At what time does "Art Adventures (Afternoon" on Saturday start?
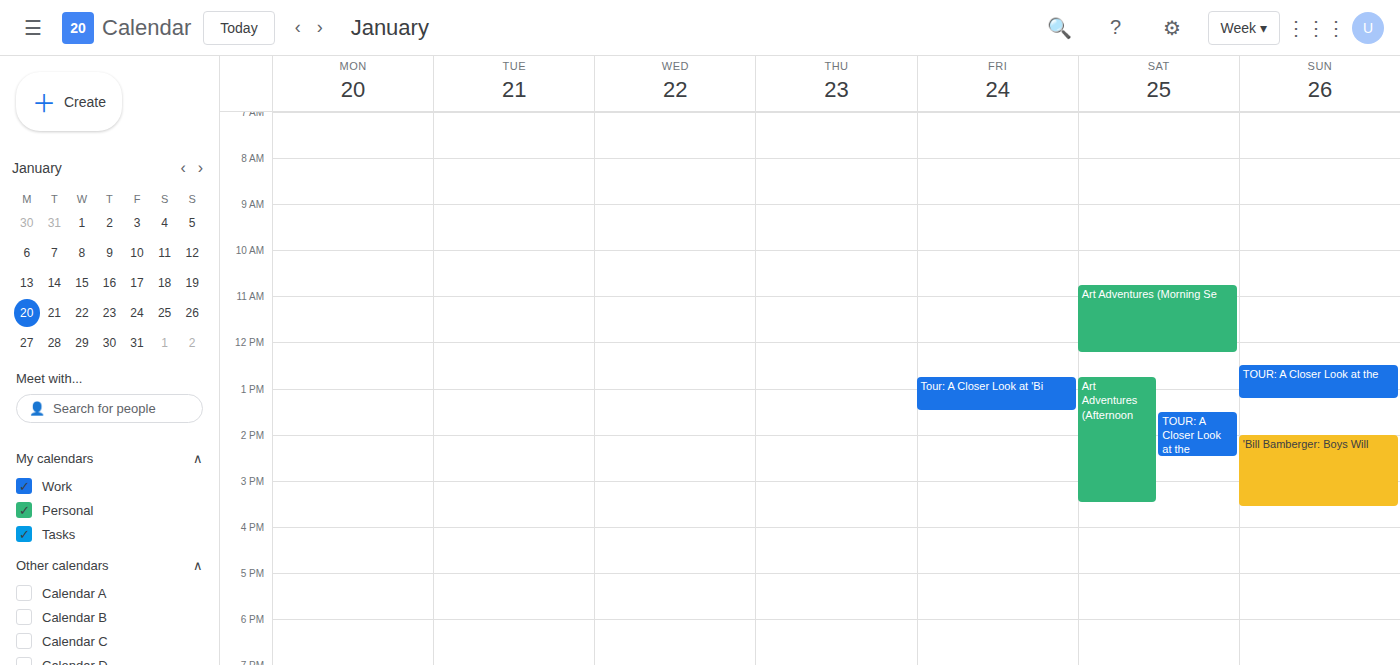
12:45 PM